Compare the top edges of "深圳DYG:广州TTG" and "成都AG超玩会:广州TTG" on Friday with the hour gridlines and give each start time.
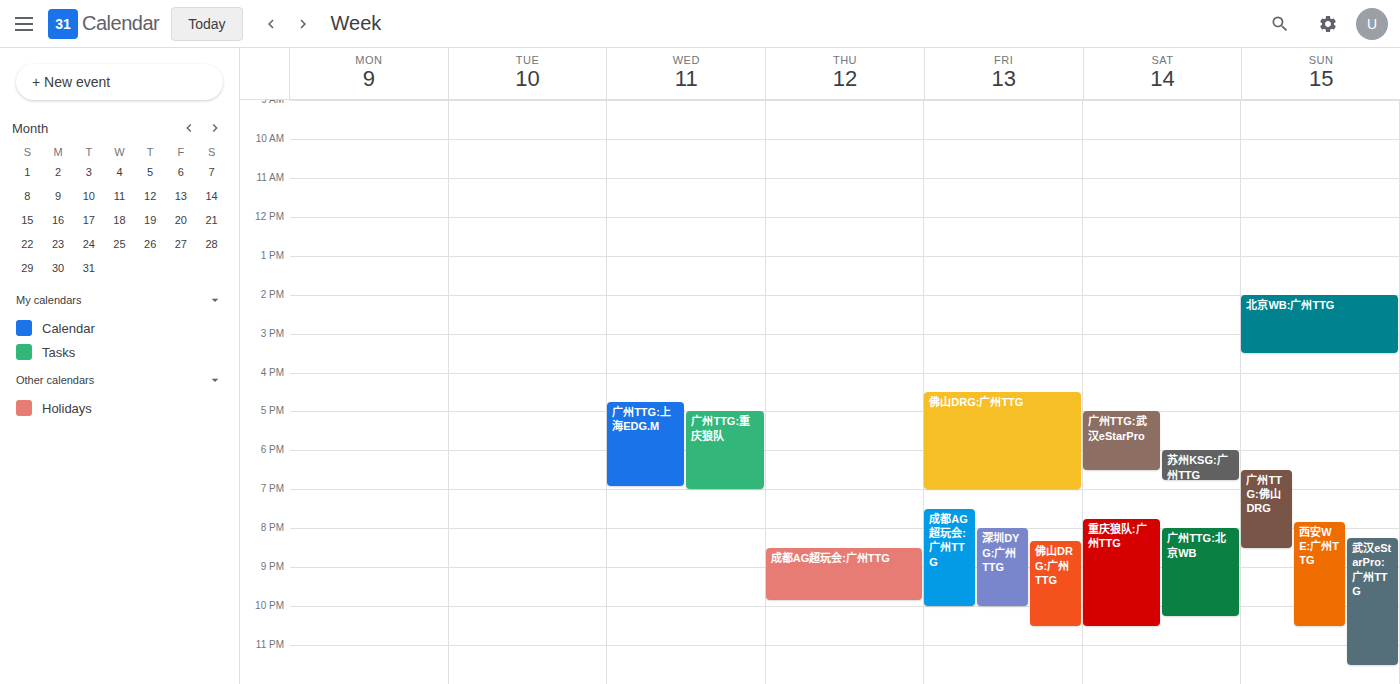
"深圳DYG:广州TTG": 8:00 PM, exactly on the 8 PM line. "成都AG超玩会:广州TTG": 7:30 PM, halfway between the 7 PM and 8 PM lines.